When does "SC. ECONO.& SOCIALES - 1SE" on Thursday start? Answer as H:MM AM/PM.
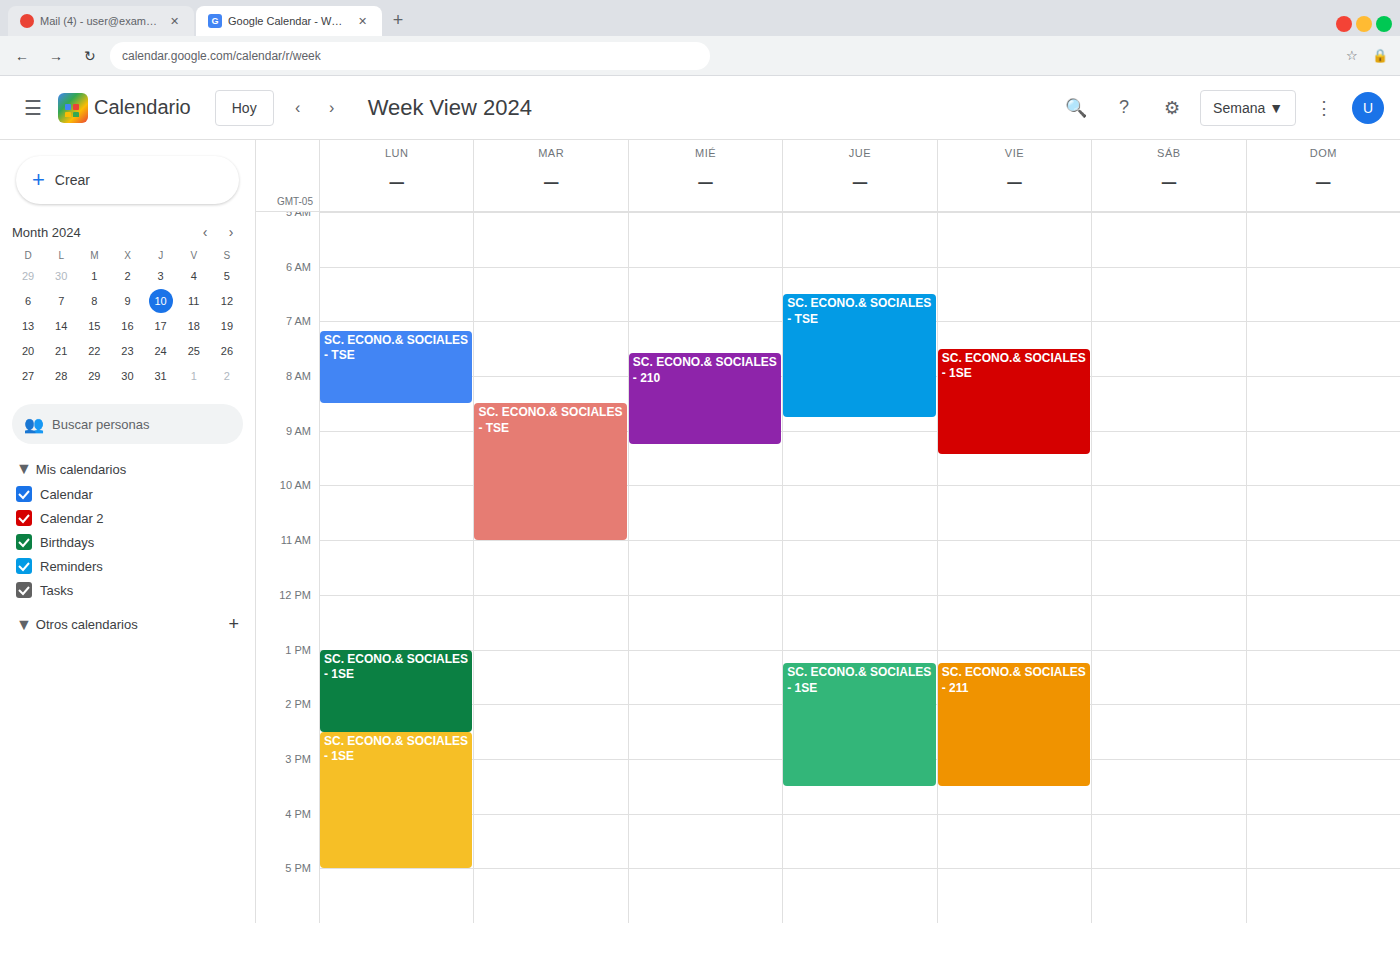
1:15 PM